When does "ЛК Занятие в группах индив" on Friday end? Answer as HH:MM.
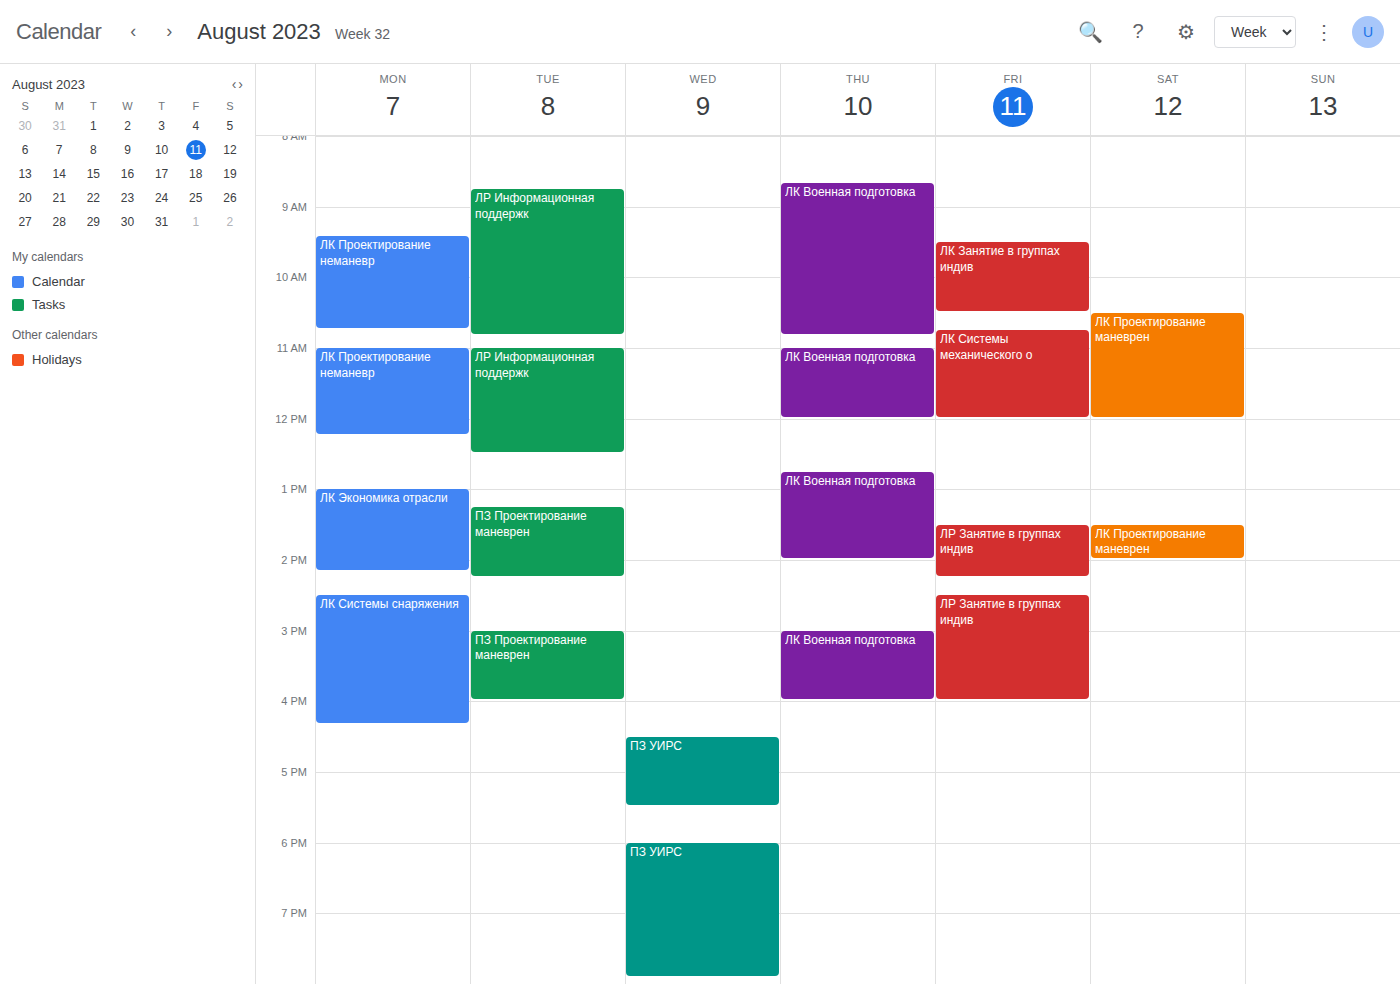
10:30